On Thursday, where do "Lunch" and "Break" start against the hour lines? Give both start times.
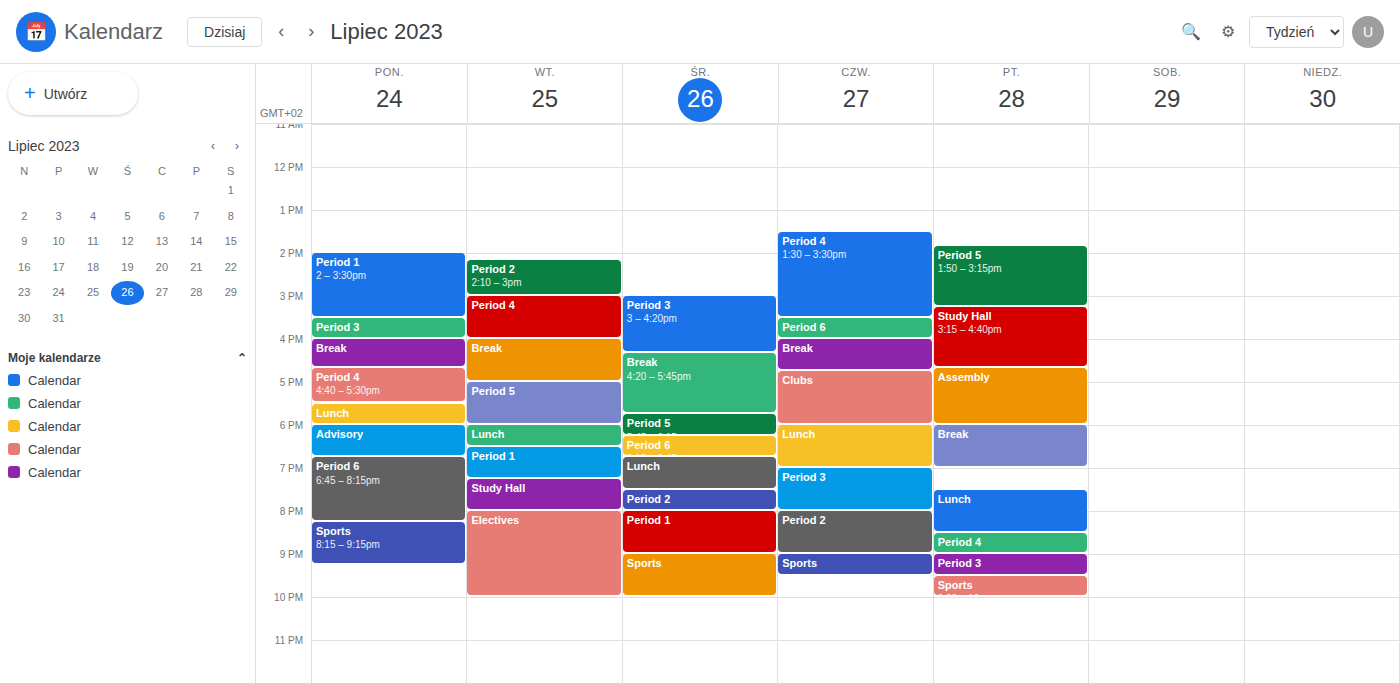
"Lunch": 6:00 PM, exactly on the 6 PM line. "Break": 4:00 PM, exactly on the 4 PM line.